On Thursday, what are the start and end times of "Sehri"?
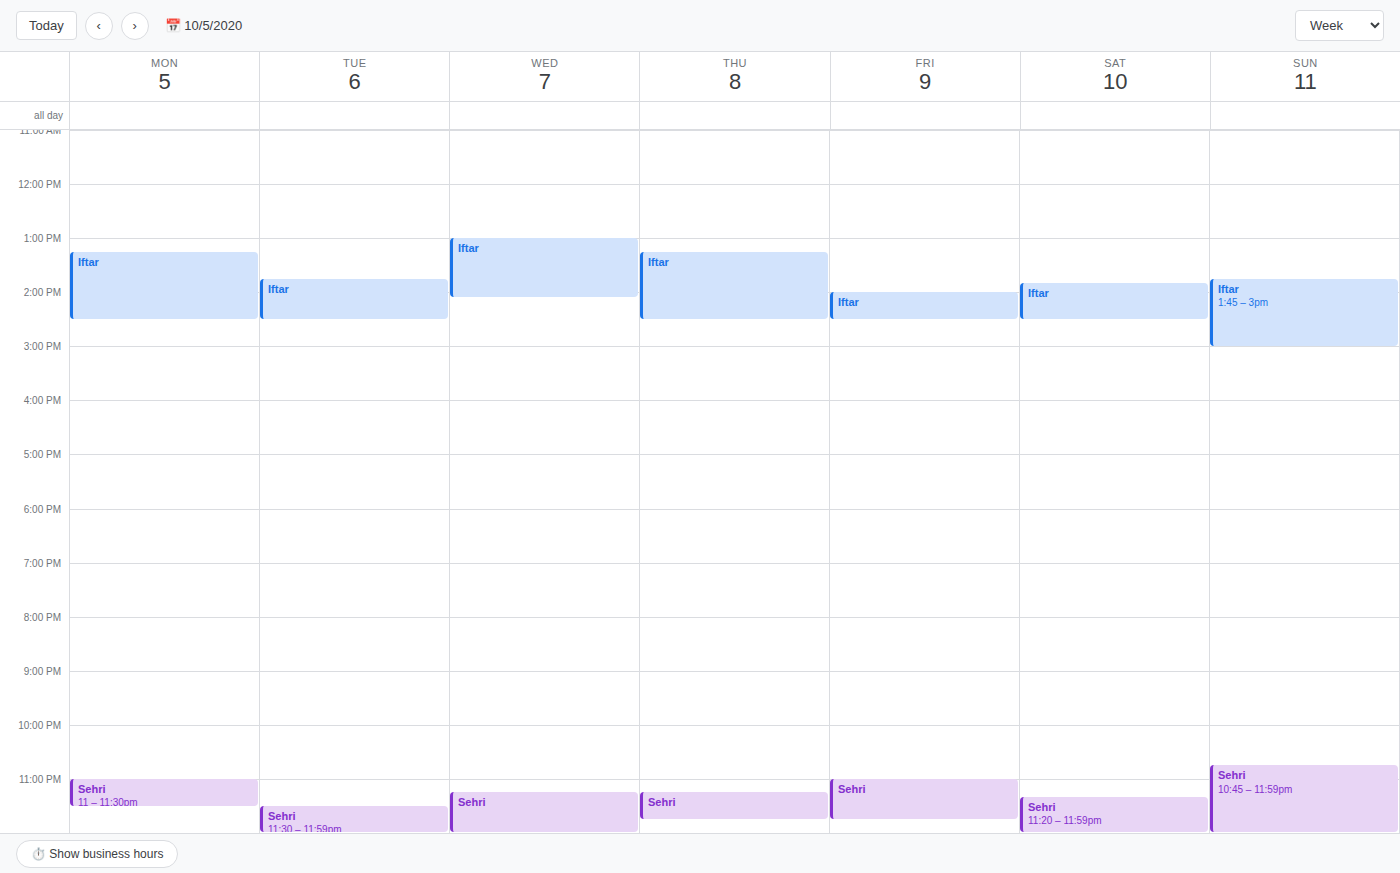
11:15 PM to 11:45 PM